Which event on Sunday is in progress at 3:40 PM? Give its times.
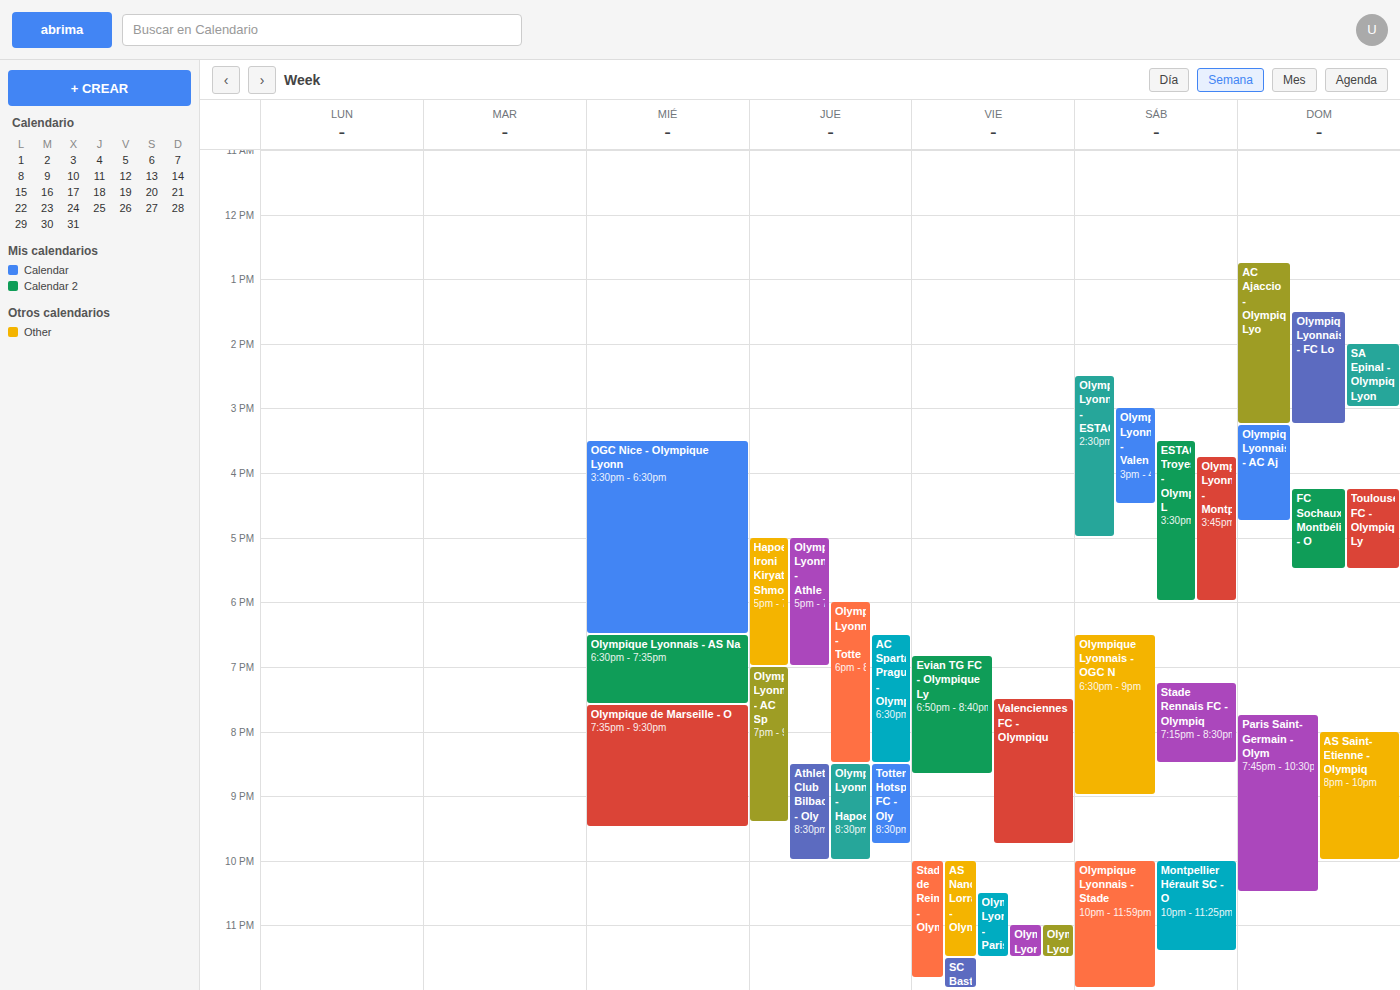
"Olympique Lyonnais - AC Aj", 3:15 PM to 4:45 PM